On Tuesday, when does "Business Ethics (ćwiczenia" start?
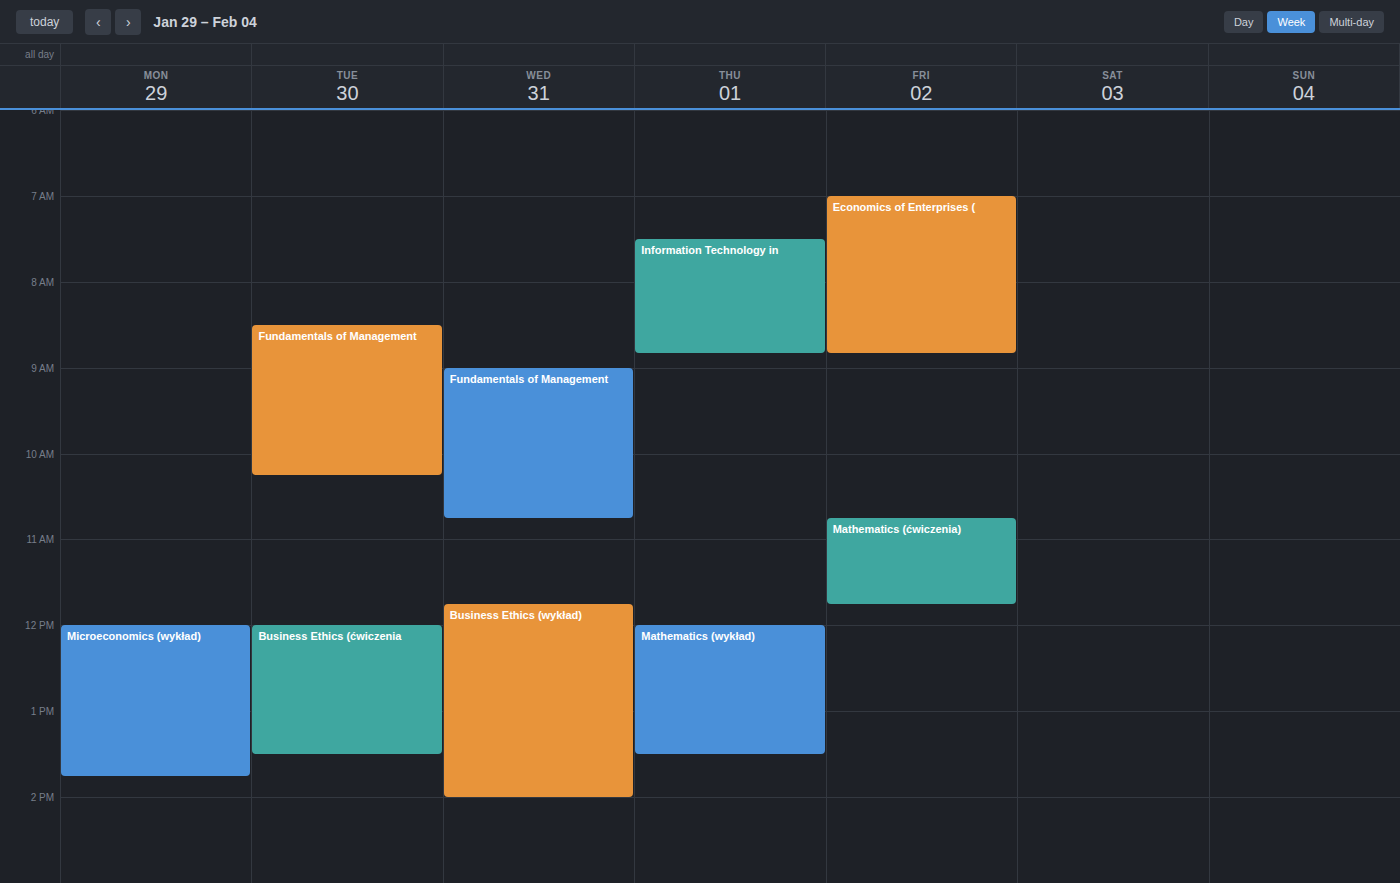
12:00 PM